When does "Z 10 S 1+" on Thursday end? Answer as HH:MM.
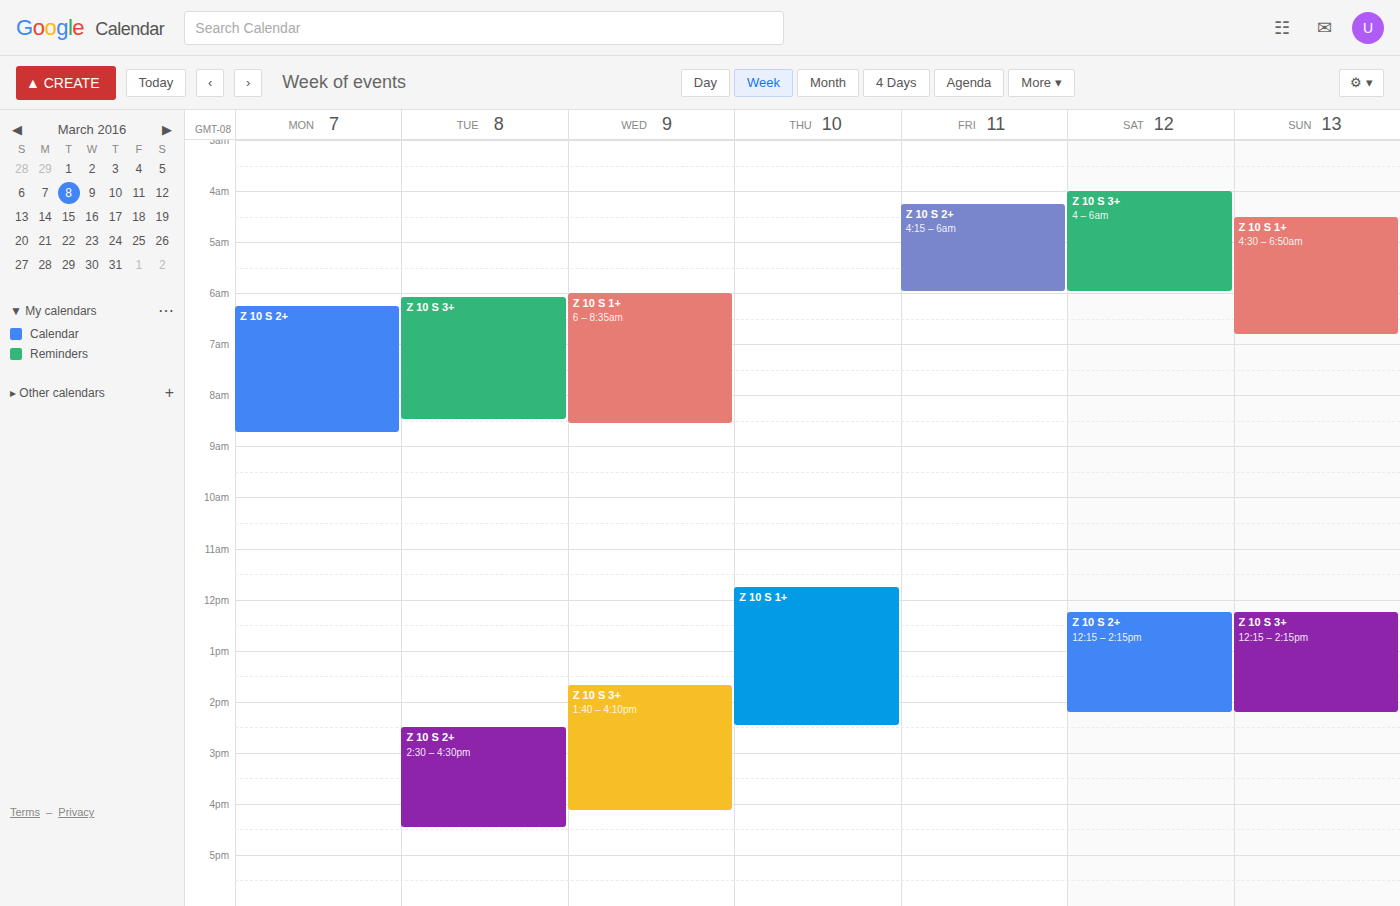
14:30